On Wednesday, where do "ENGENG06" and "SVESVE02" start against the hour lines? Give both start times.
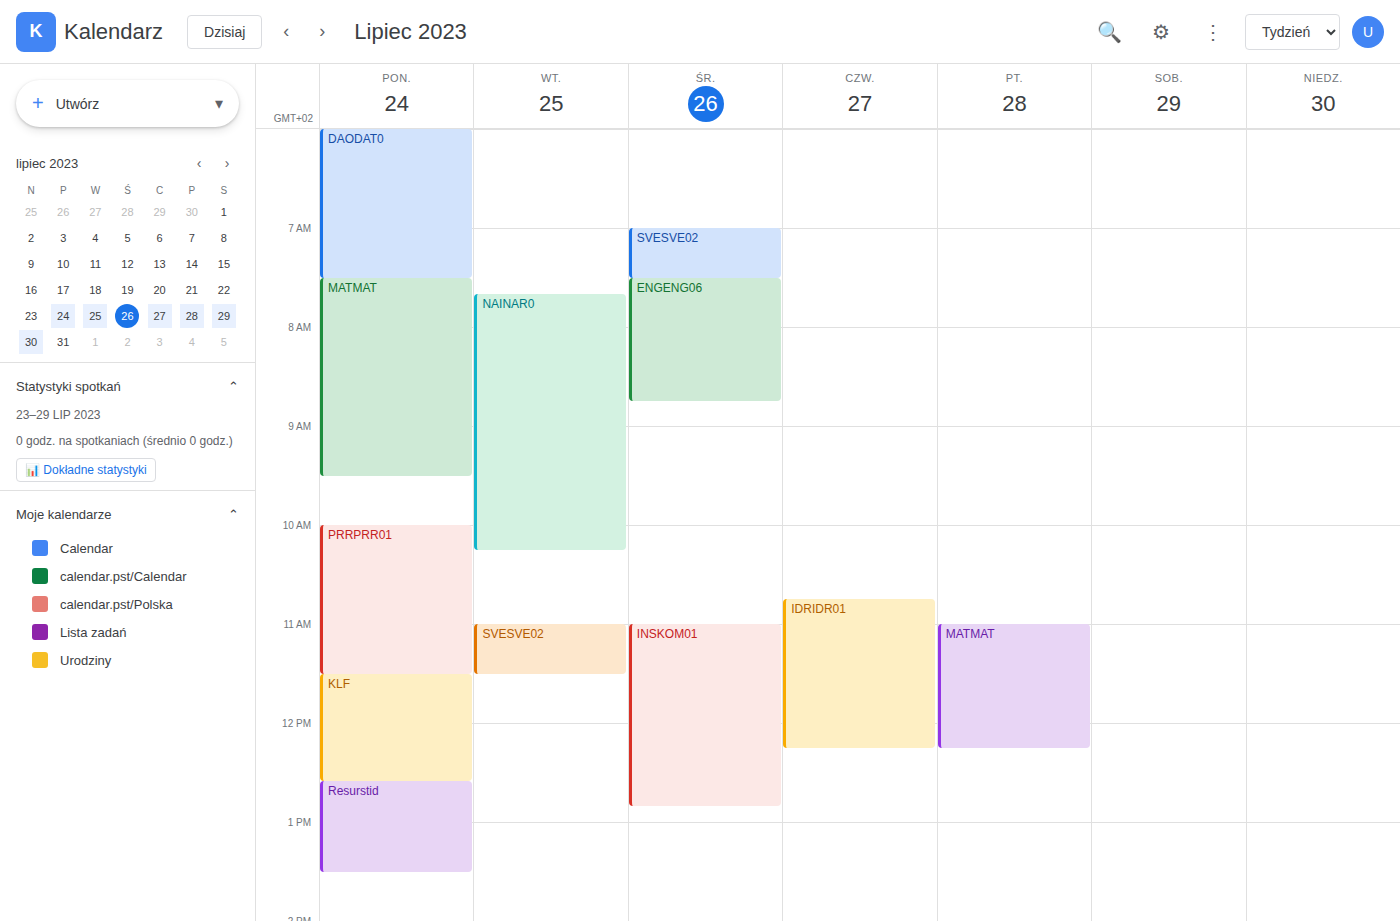
"ENGENG06": 7:30 AM, halfway between the 7 AM and 8 AM lines. "SVESVE02": 7:00 AM, exactly on the 7 AM line.